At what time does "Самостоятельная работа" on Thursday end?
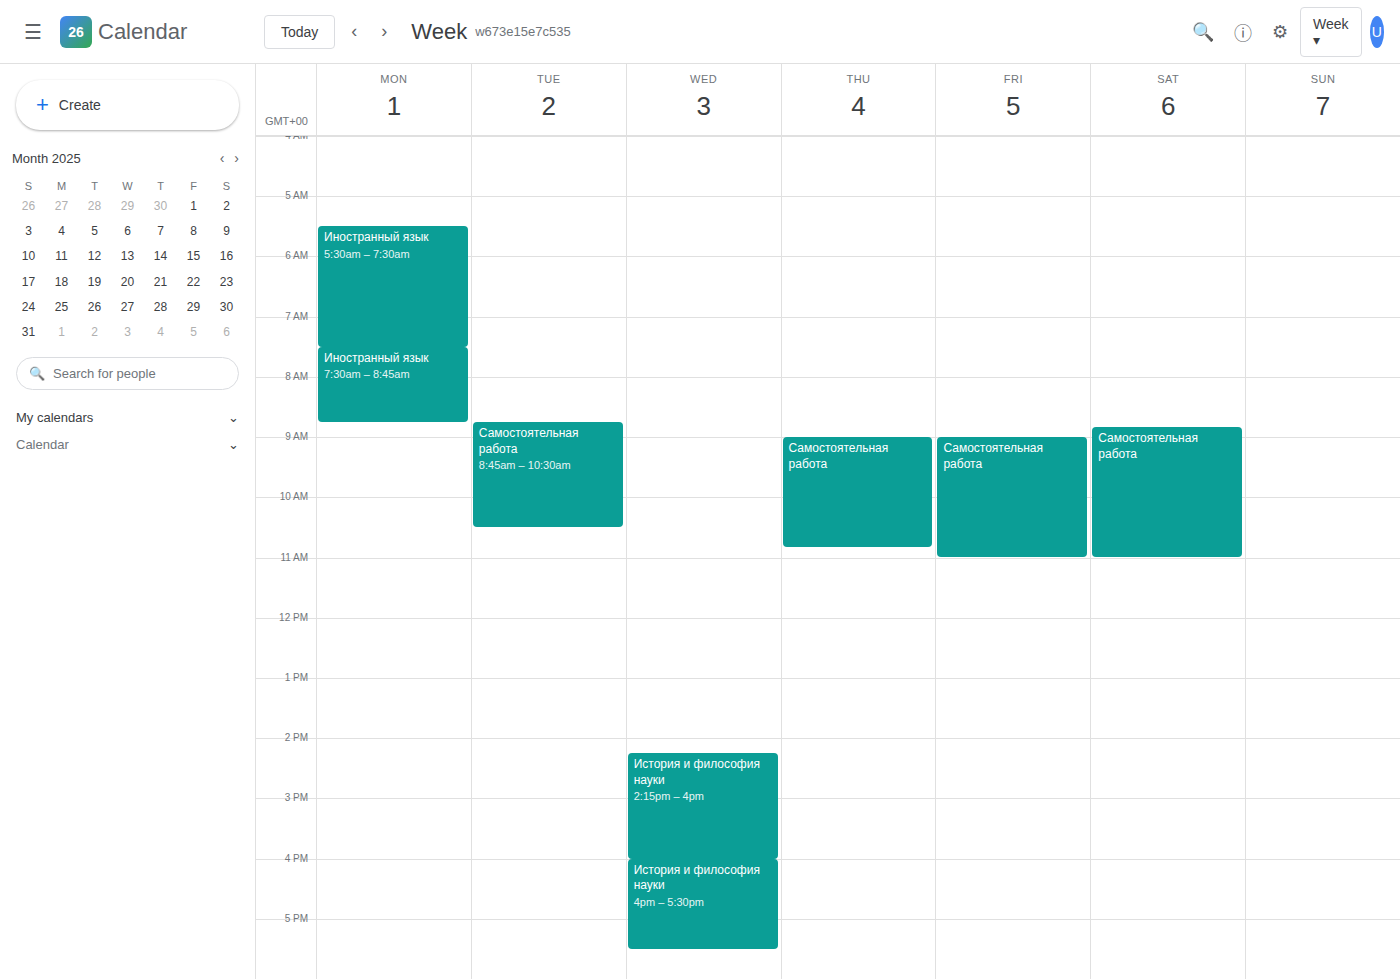
10:50